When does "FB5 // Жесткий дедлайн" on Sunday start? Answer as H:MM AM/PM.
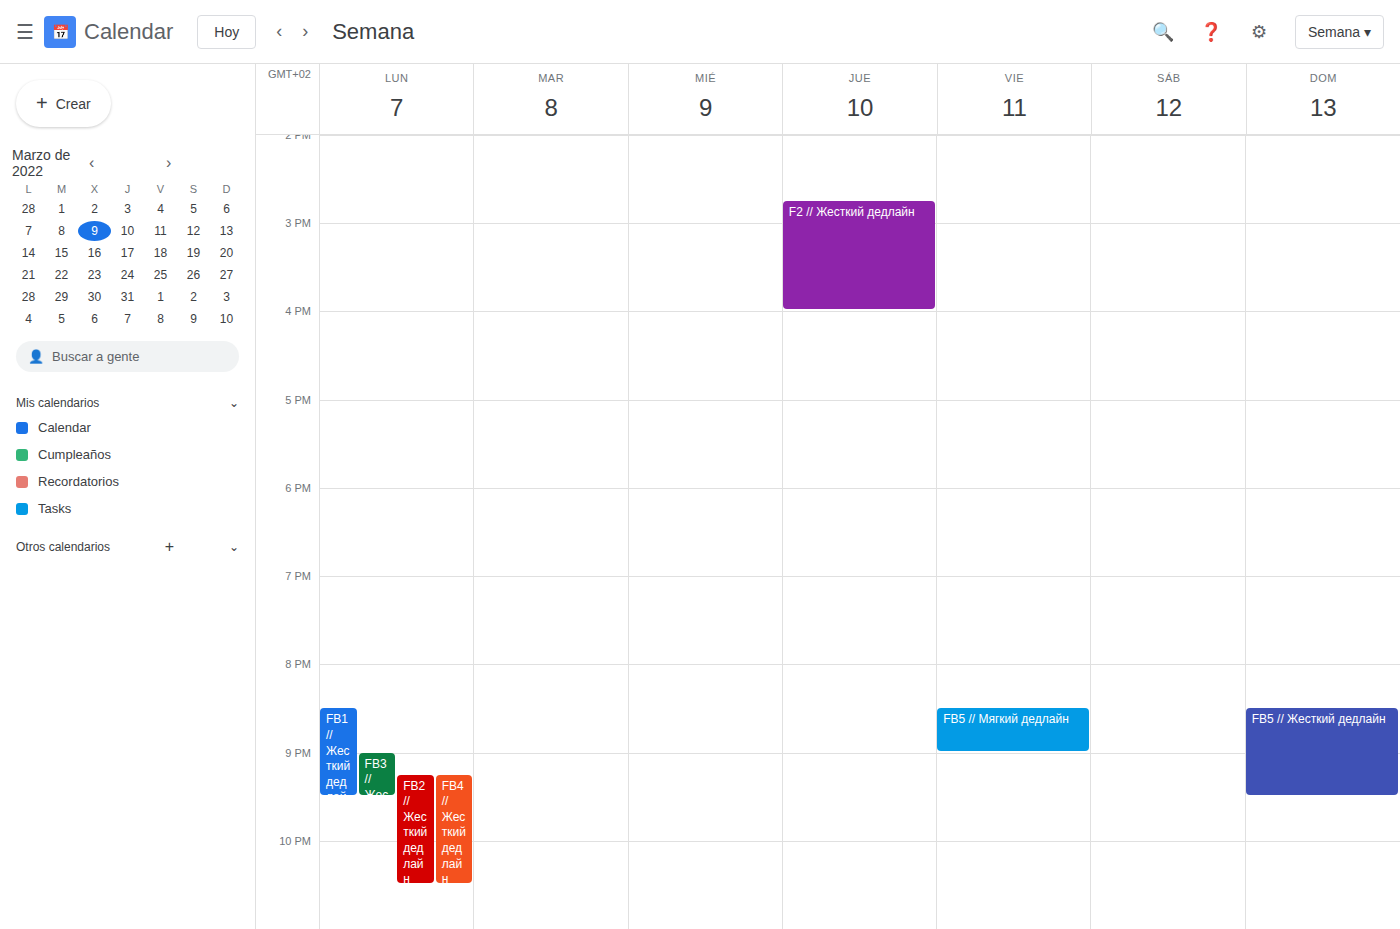
8:30 PM